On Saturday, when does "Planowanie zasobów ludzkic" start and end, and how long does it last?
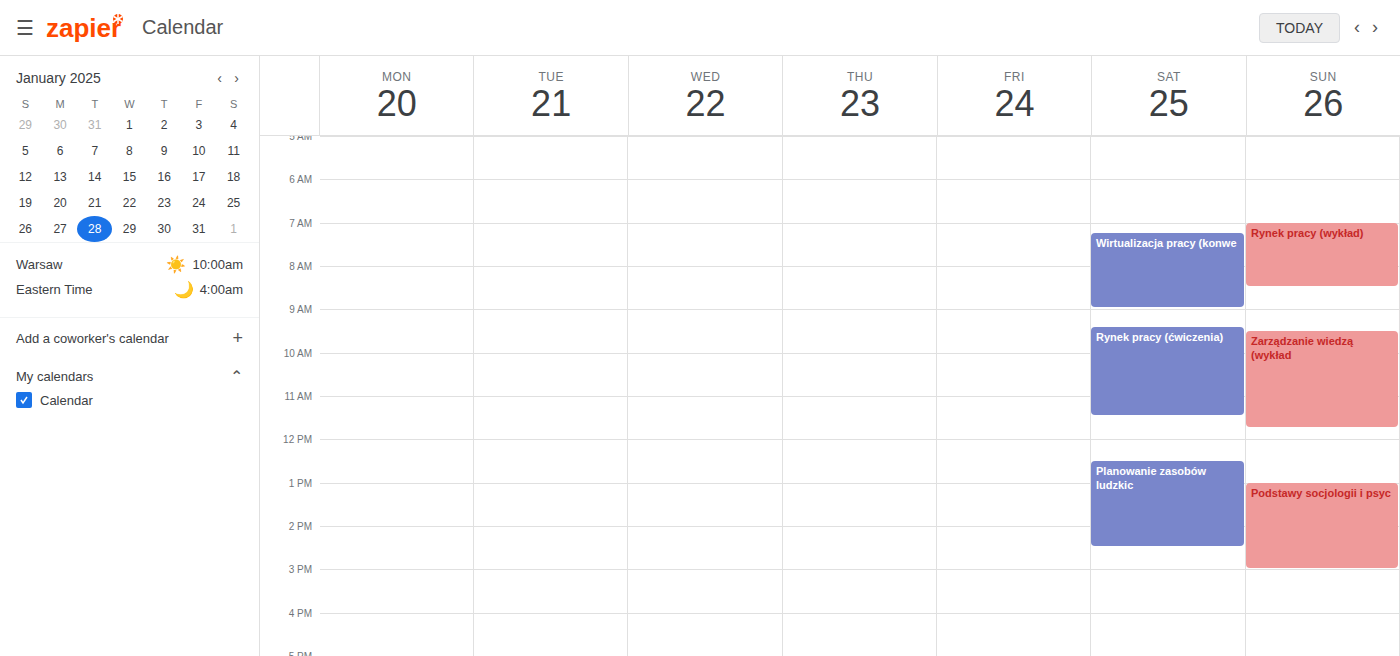
12:30 PM to 2:30 PM, 2 hours